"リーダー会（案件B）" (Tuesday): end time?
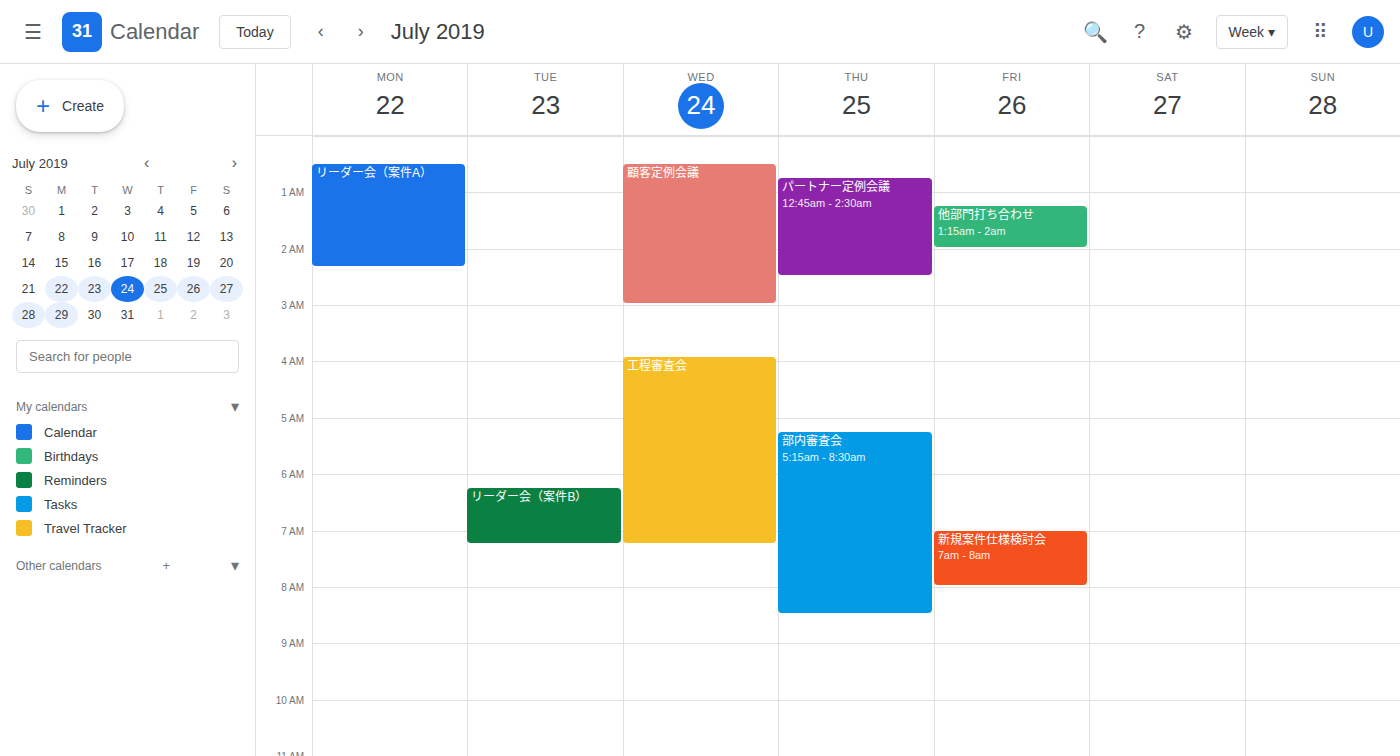
7:15 AM